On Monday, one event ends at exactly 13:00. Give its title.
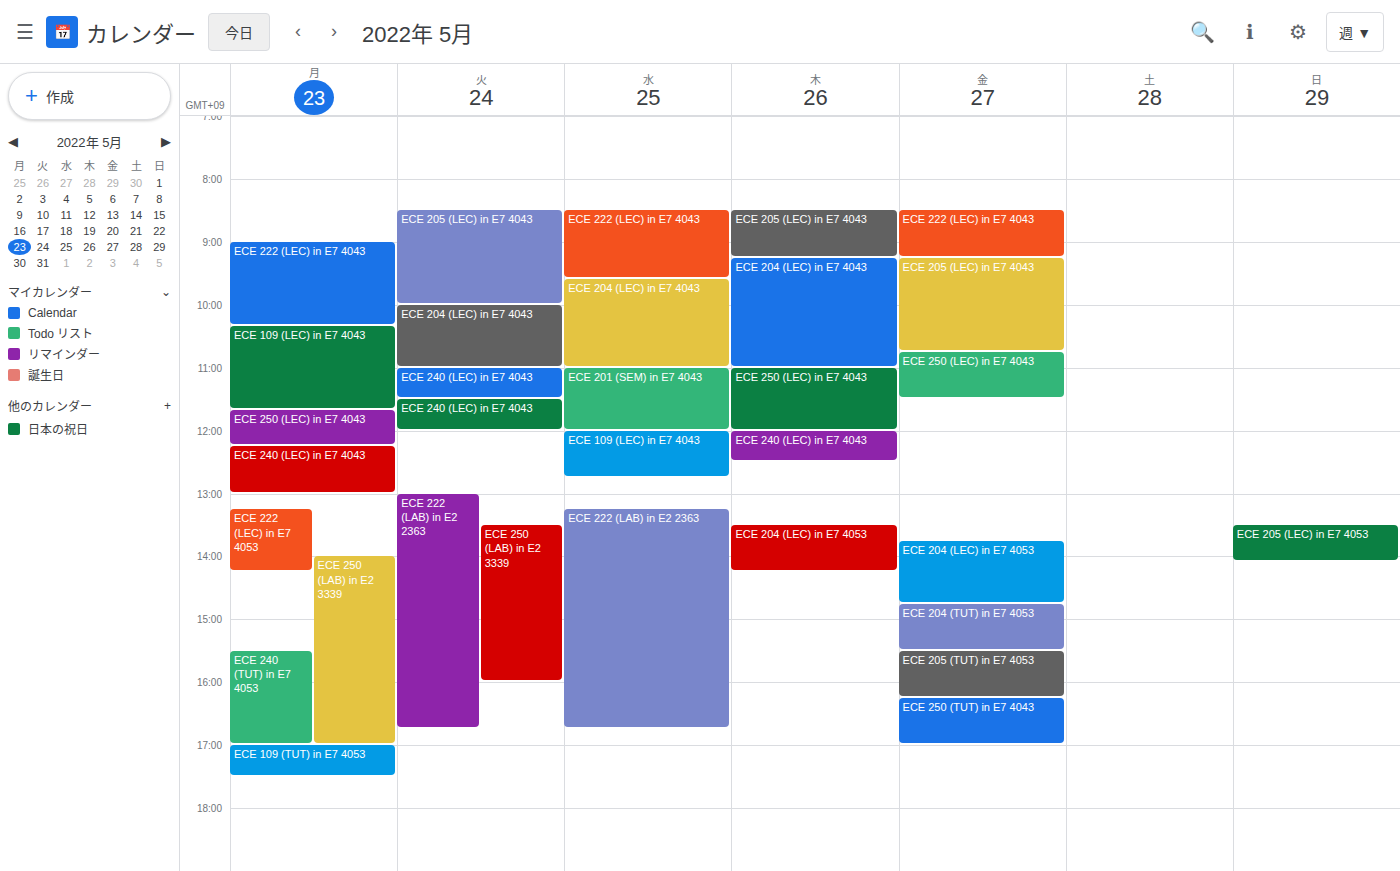
"ECE 240 (LEC) in E7 4043"